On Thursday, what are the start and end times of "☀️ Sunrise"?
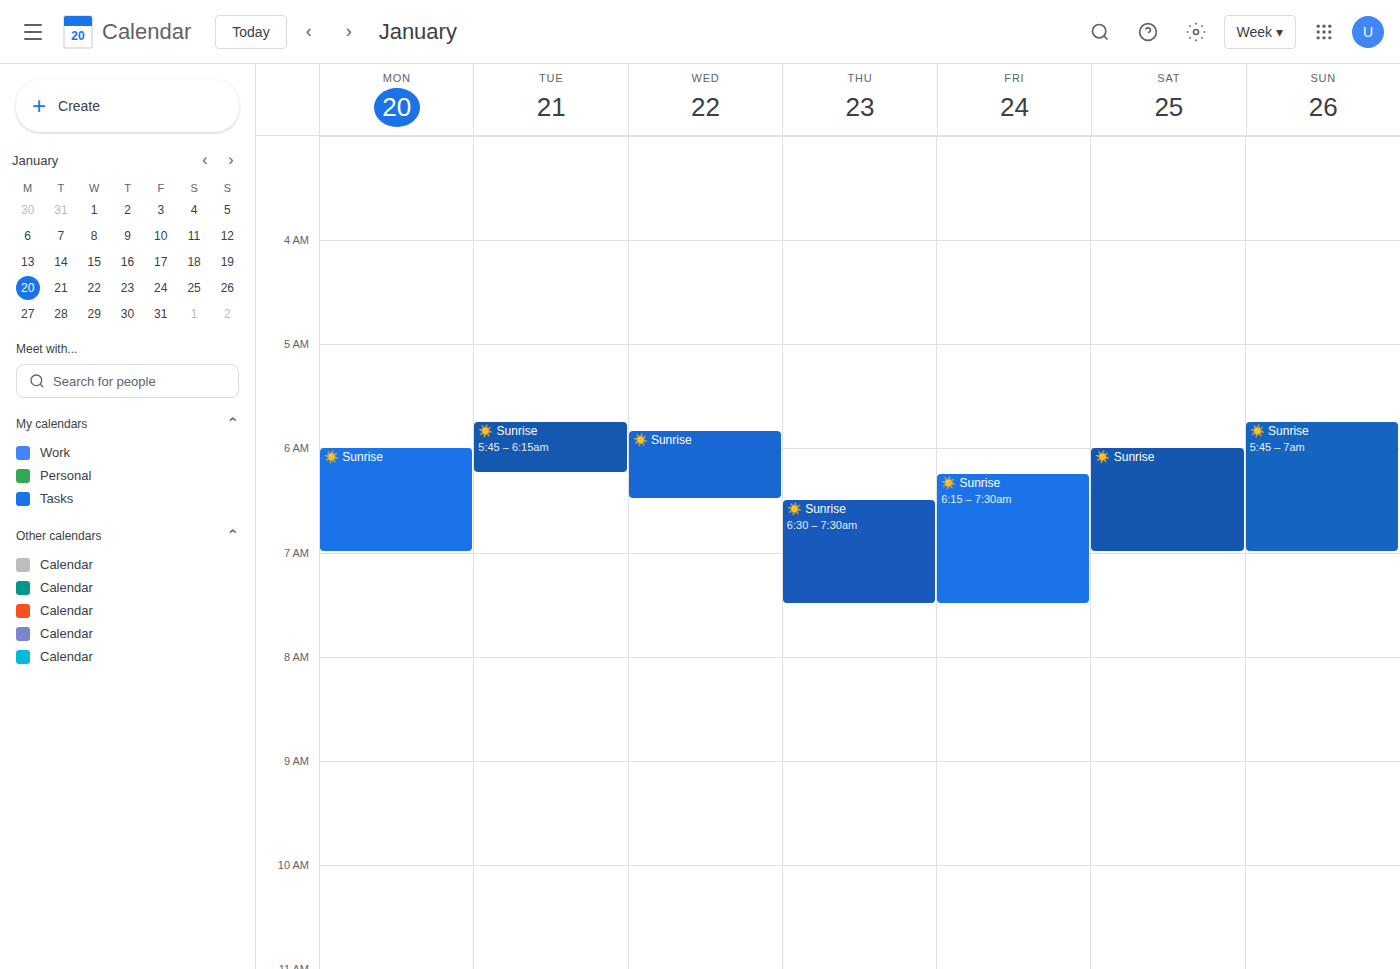
6:30 AM to 7:30 AM